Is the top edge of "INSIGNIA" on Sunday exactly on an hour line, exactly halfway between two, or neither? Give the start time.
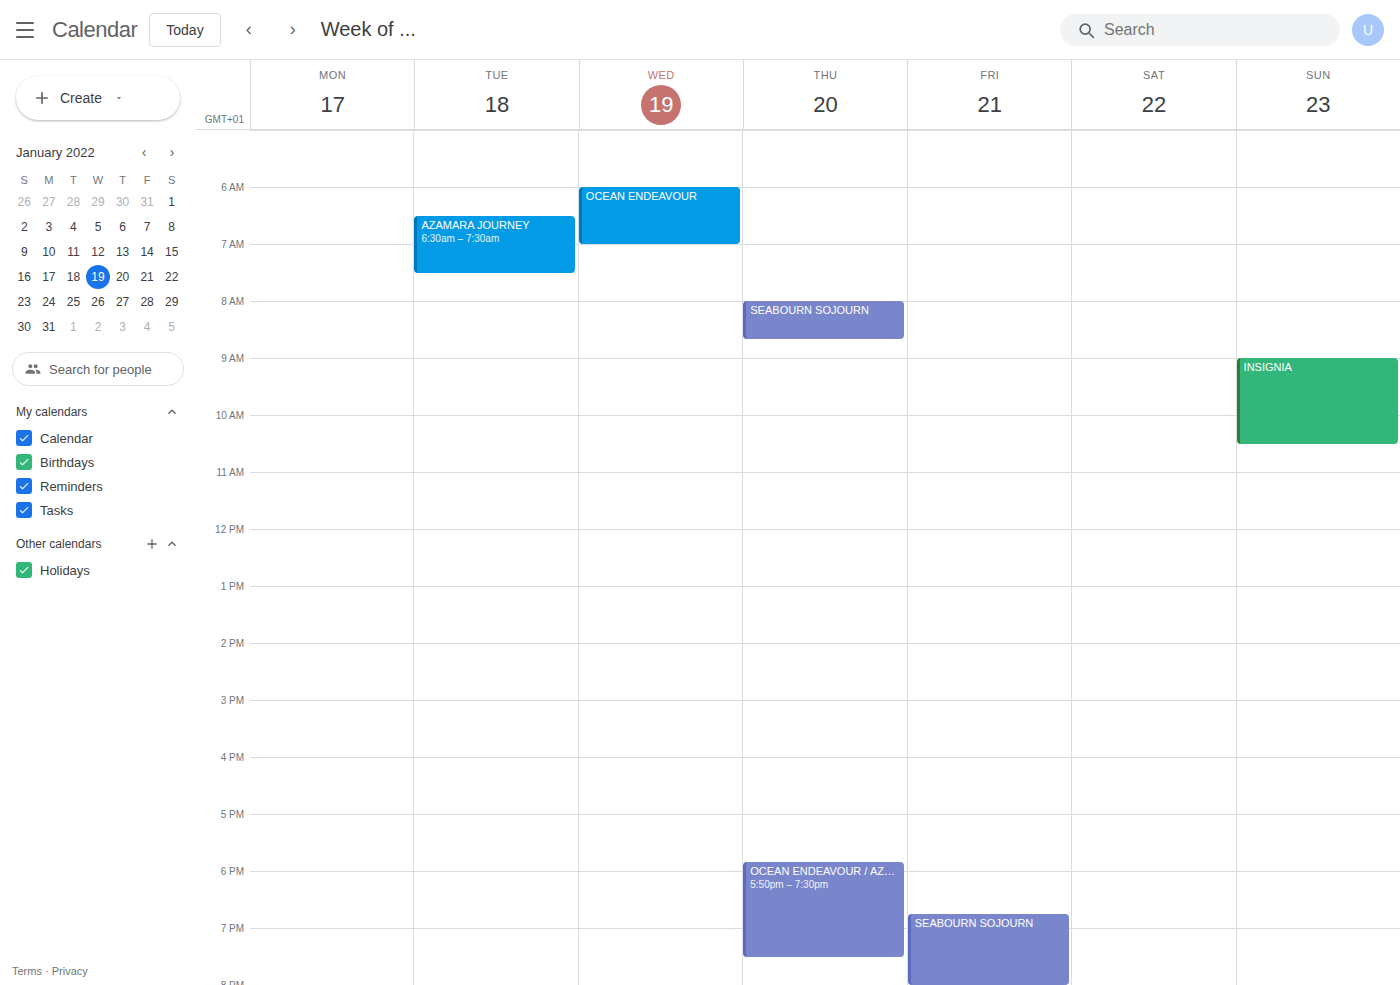
9:00 AM -- exactly on the 9 AM line.